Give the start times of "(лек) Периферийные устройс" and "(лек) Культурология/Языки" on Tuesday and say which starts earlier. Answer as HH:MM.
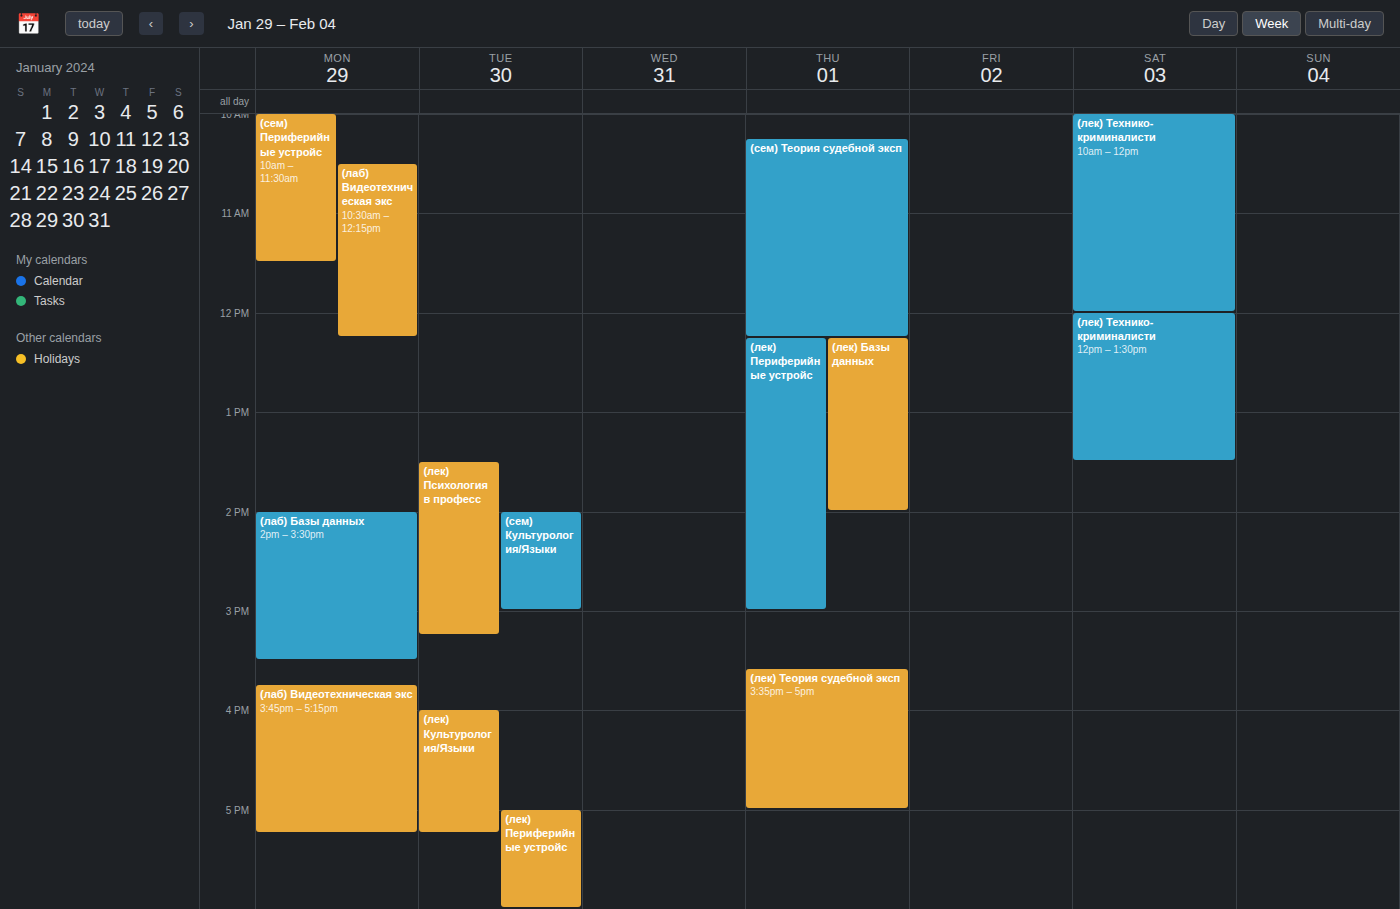
"(лек) Культурология/Языки" 16:00; "(лек) Периферийные устройс" 17:00.